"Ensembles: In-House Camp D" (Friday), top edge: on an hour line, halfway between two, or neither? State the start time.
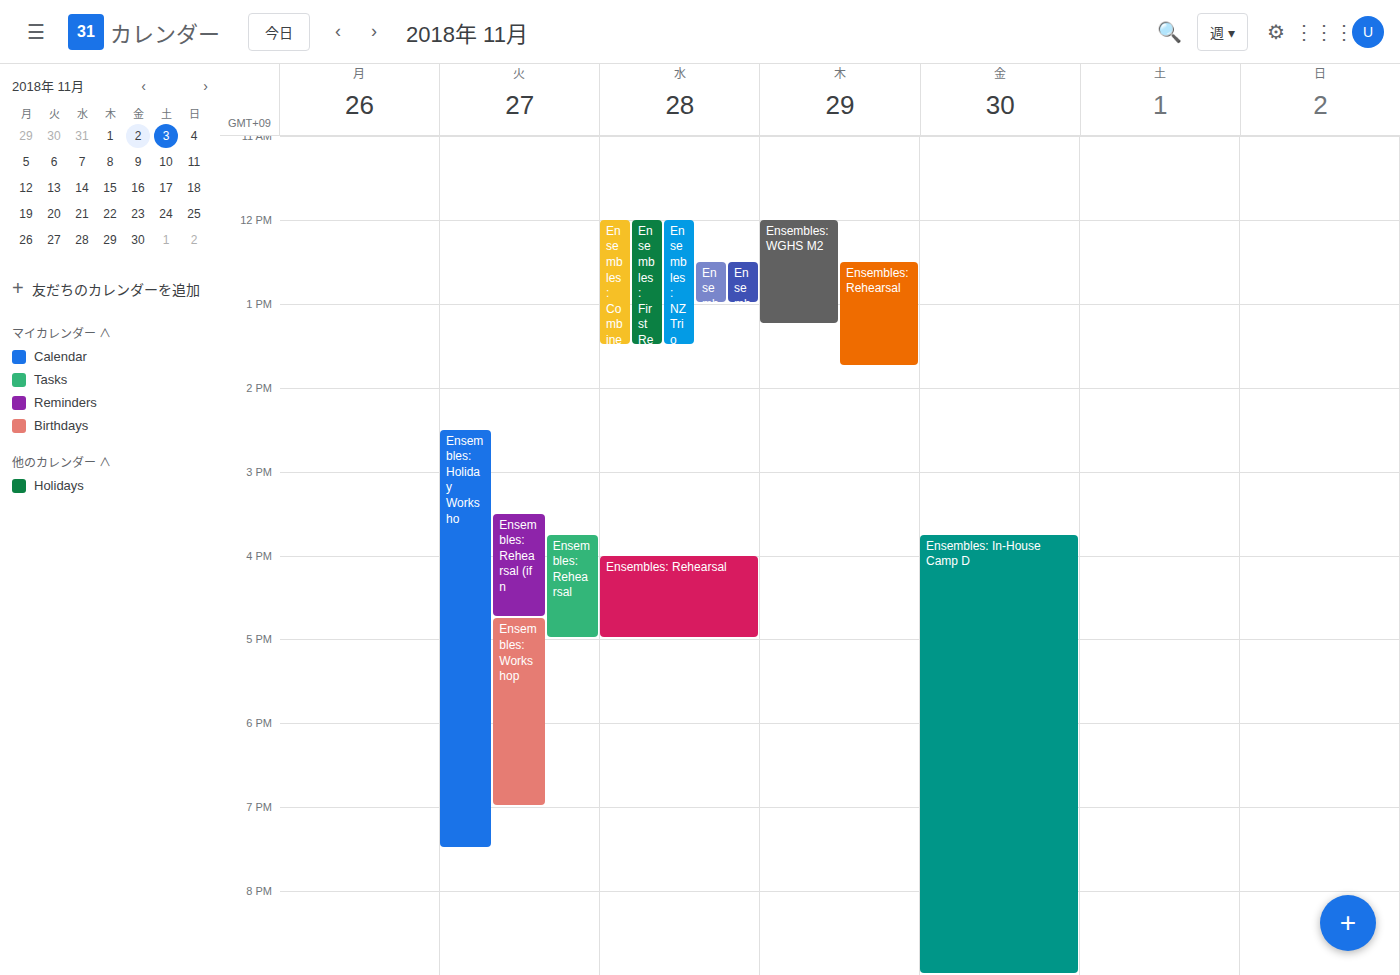
3:45 PM -- neither: three quarters of the way from the 3 PM line to the 4 PM line.